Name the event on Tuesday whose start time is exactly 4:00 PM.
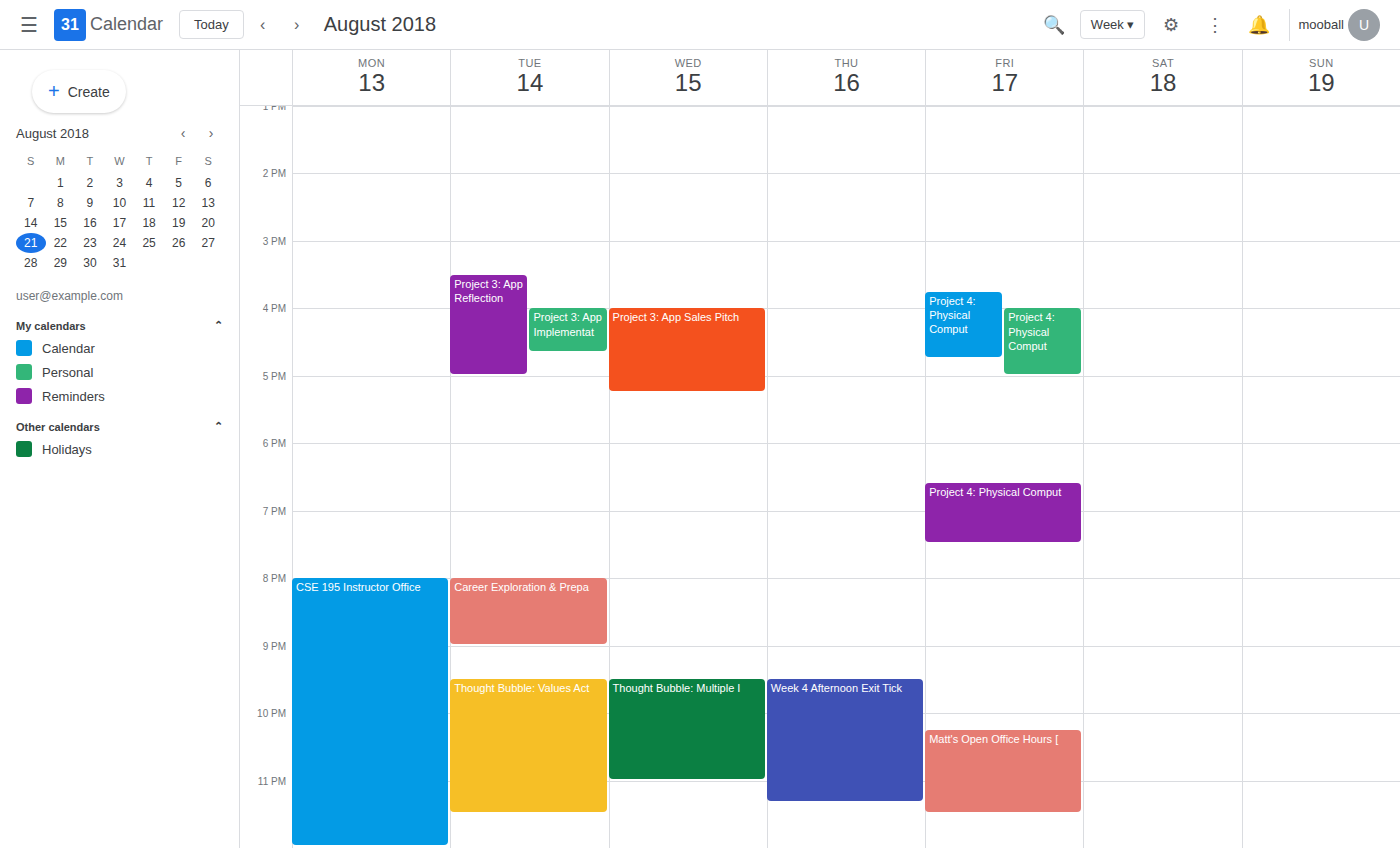
"Project 3: App Implementat"